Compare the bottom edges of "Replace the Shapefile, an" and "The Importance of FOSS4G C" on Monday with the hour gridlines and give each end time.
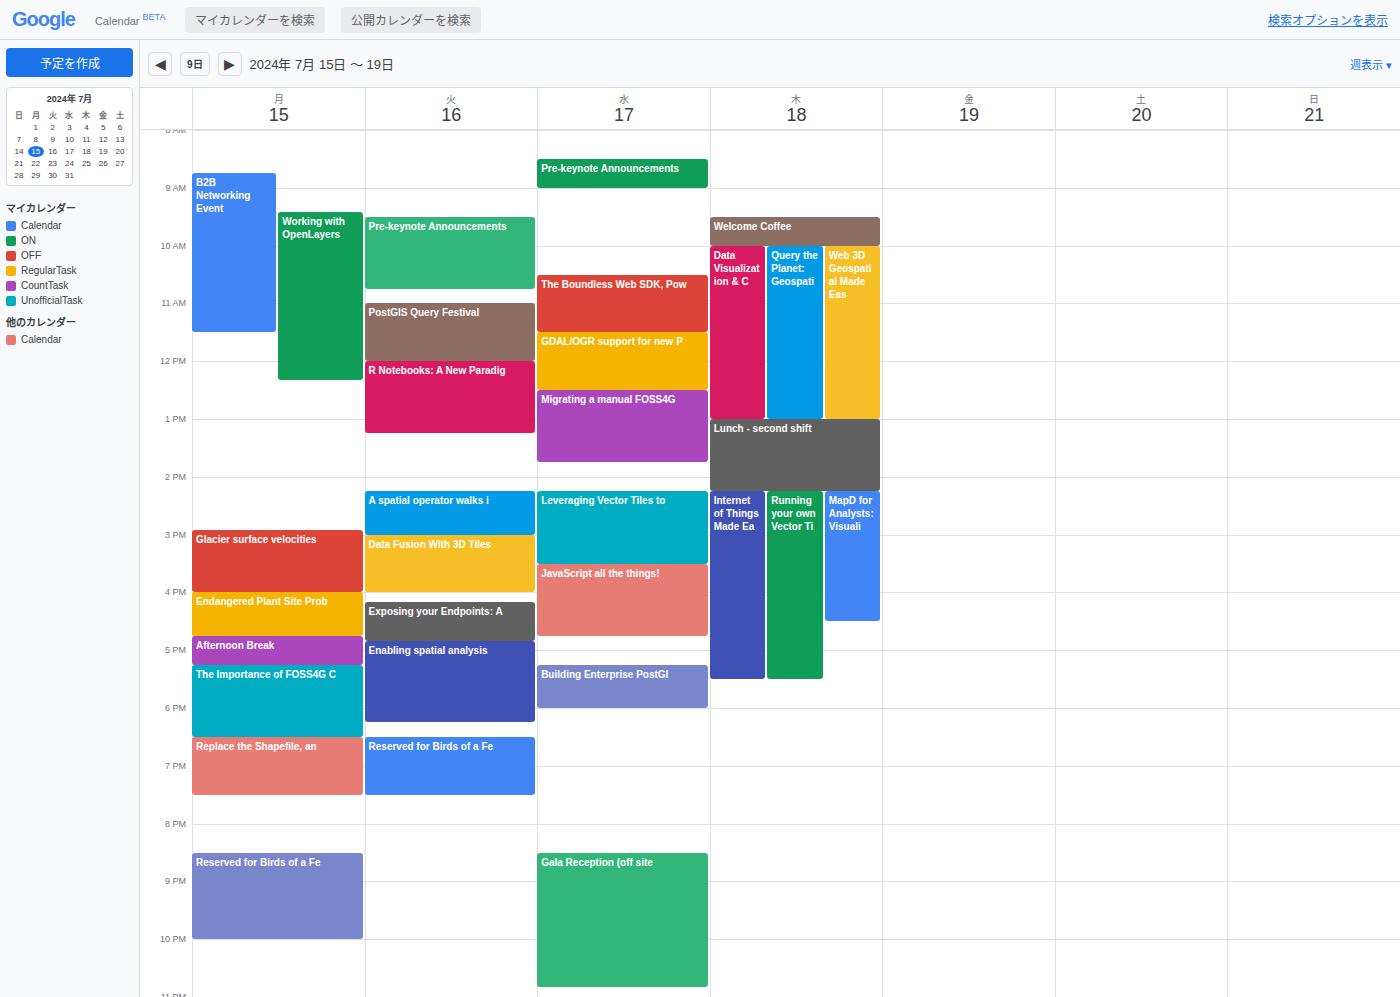
"Replace the Shapefile, an": 7:30 PM, halfway between the 7 PM and 8 PM lines. "The Importance of FOSS4G C": 6:30 PM, halfway between the 6 PM and 7 PM lines.